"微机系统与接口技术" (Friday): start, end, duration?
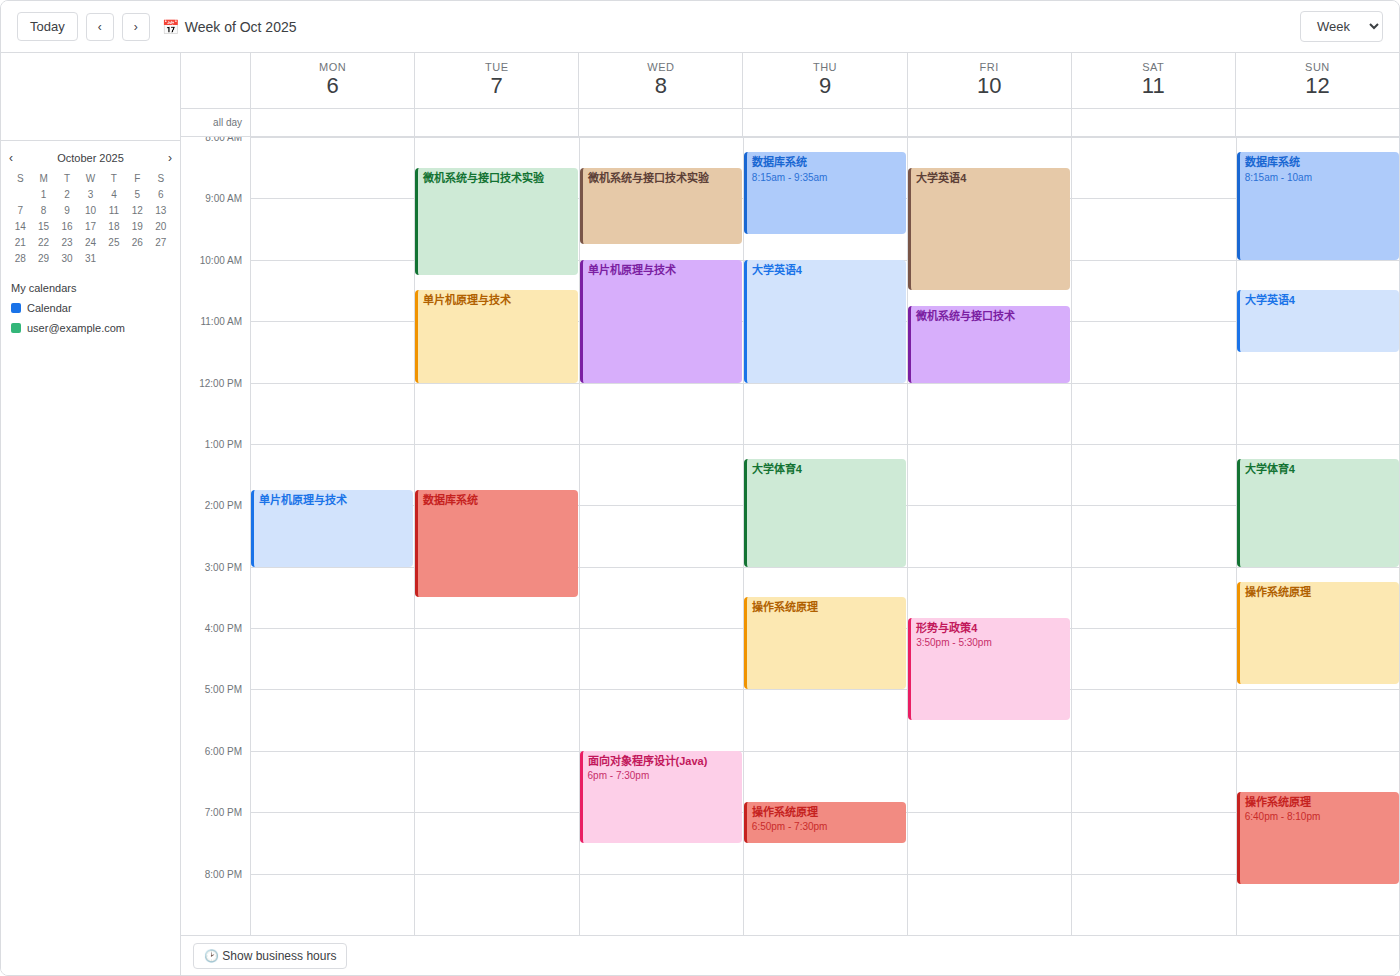
10:45 AM to 12:00 PM, 1 hour 15 minutes